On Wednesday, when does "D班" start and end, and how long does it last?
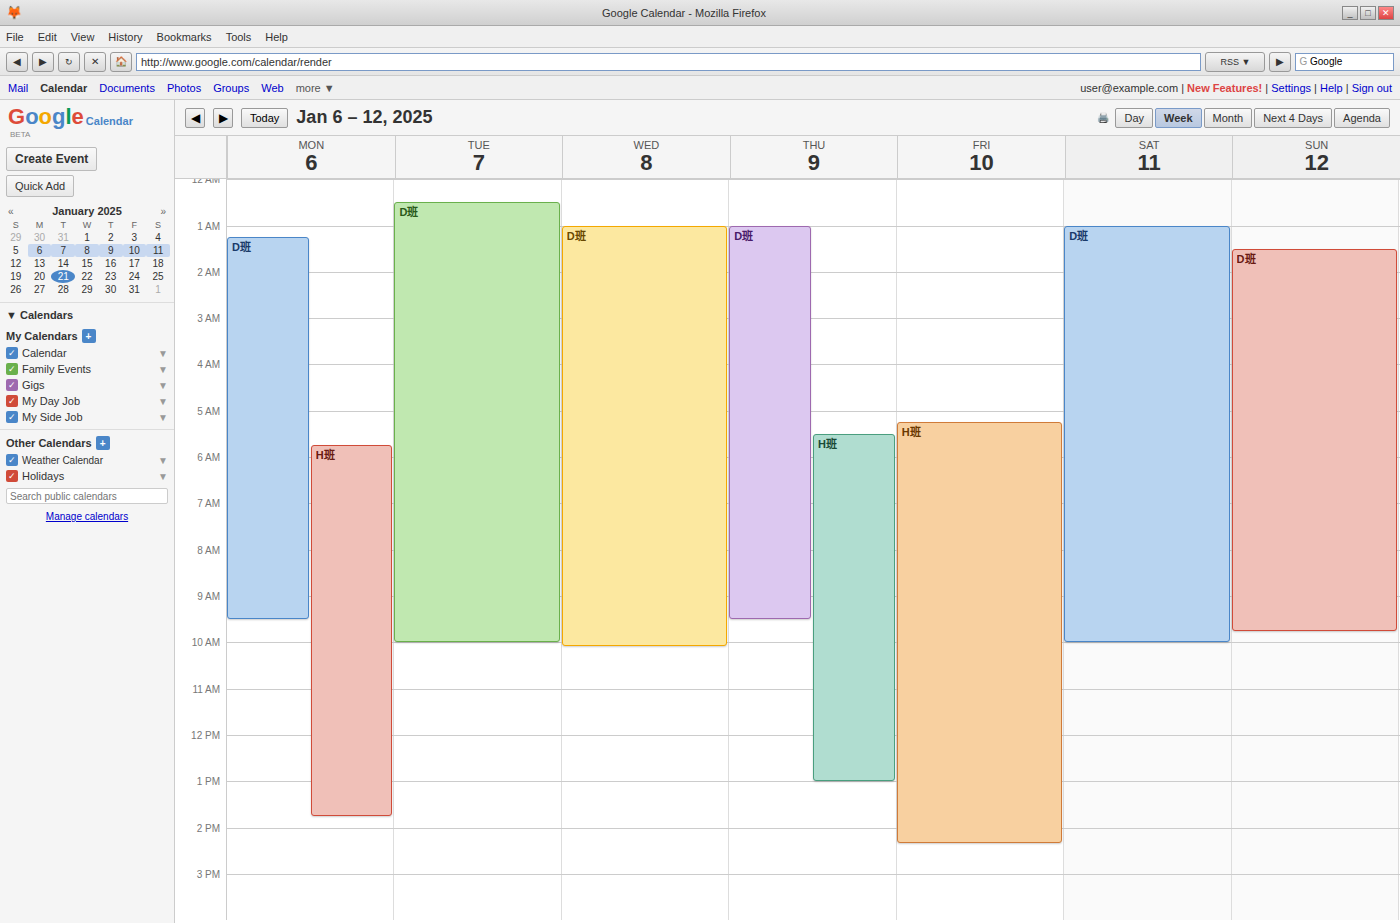
1:00 AM to 10:05 AM, 9 hours 5 minutes